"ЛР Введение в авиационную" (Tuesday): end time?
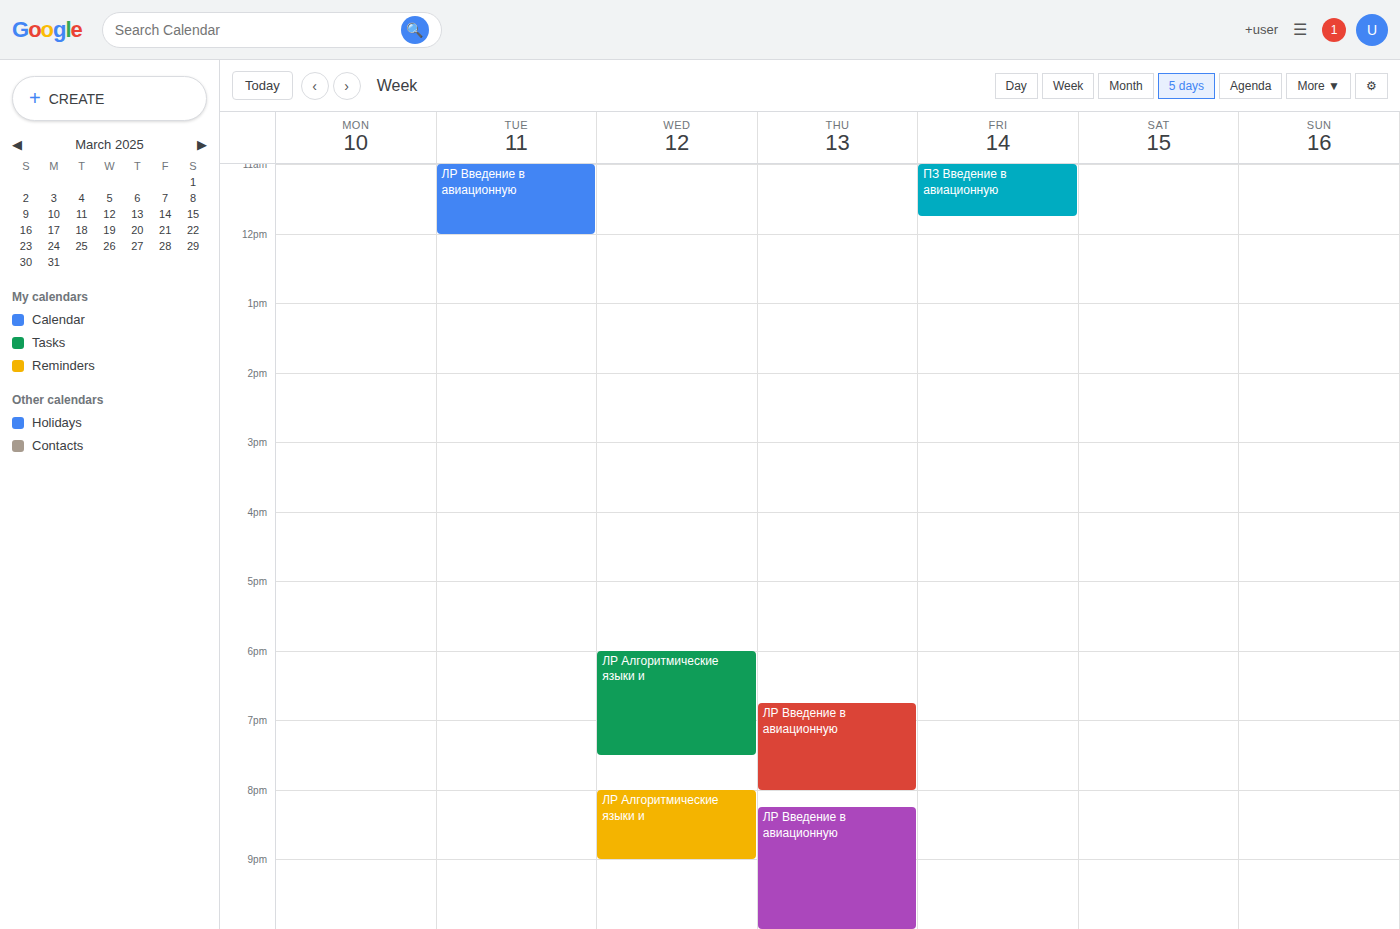
12:00 PM